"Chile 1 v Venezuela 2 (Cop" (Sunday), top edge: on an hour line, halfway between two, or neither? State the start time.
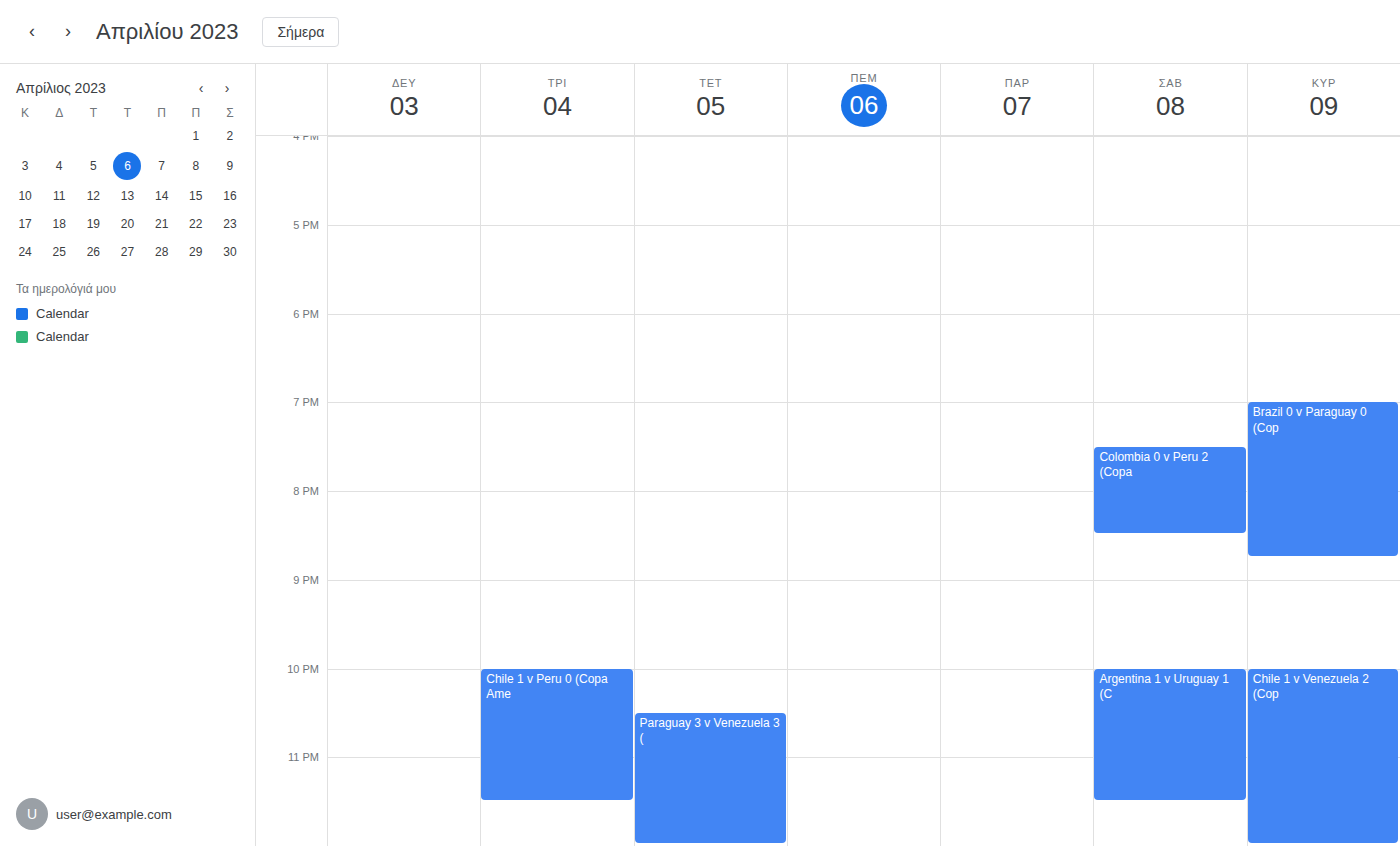
10:00 PM -- exactly on the 10 PM line.